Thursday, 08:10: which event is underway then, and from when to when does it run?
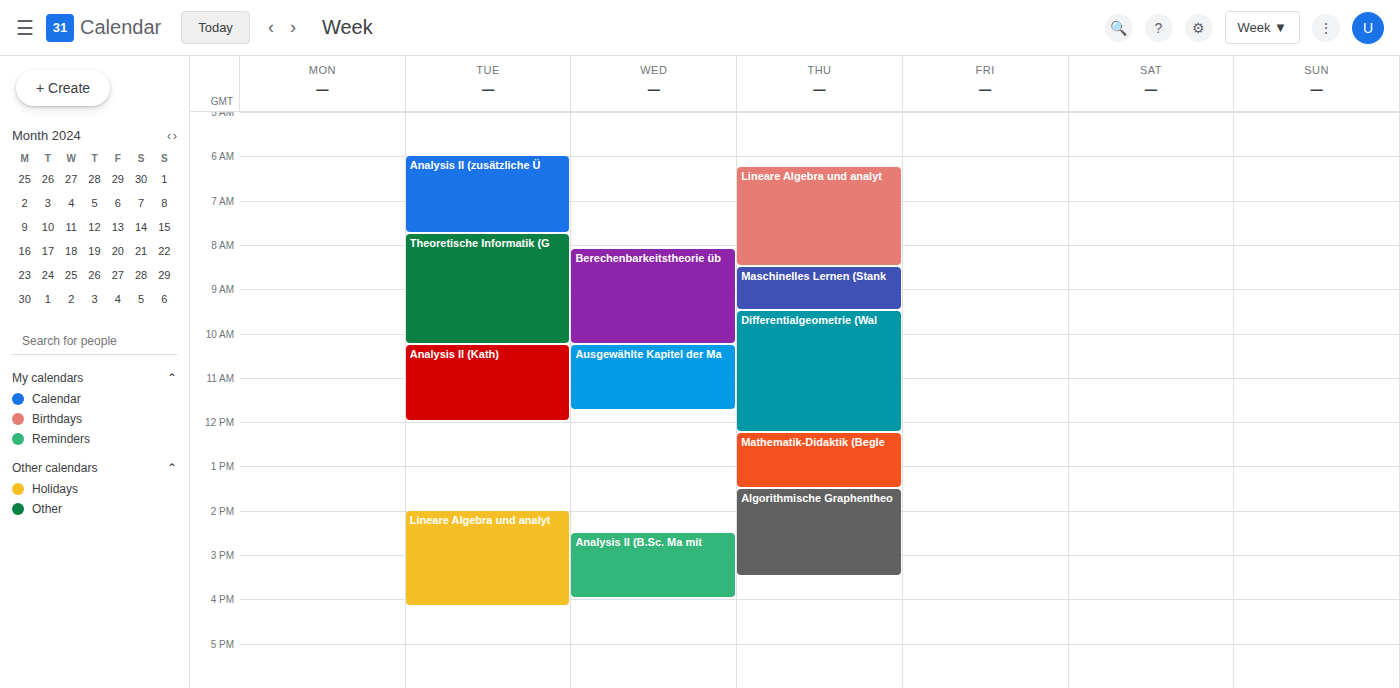
"Lineare Algebra und analyt", 06:15 to 08:30